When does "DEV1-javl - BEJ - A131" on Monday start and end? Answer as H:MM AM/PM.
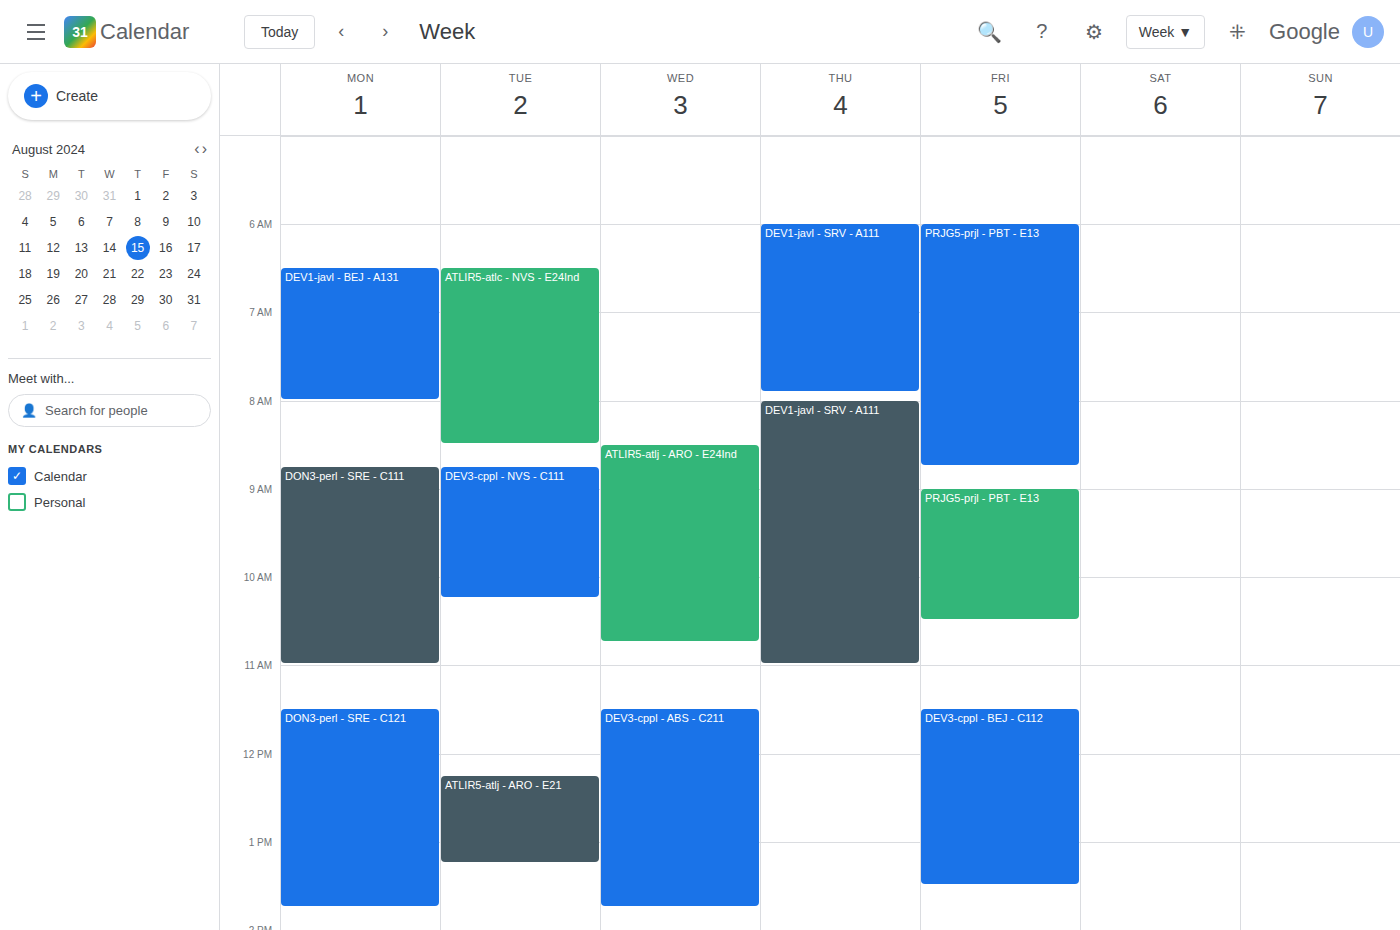
6:30 AM to 8:00 AM